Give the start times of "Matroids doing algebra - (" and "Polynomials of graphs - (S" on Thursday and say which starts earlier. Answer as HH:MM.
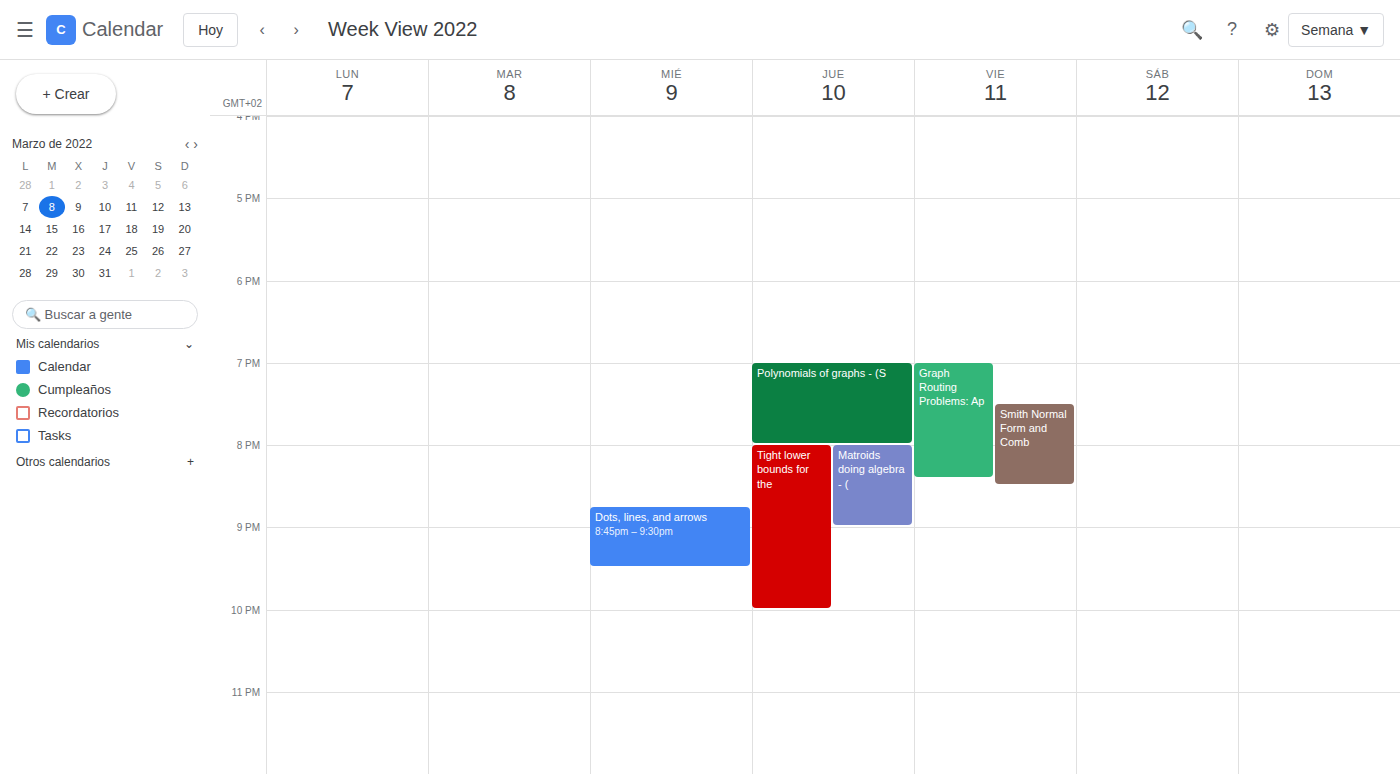
"Polynomials of graphs - (S" 19:00; "Matroids doing algebra - (" 20:00.